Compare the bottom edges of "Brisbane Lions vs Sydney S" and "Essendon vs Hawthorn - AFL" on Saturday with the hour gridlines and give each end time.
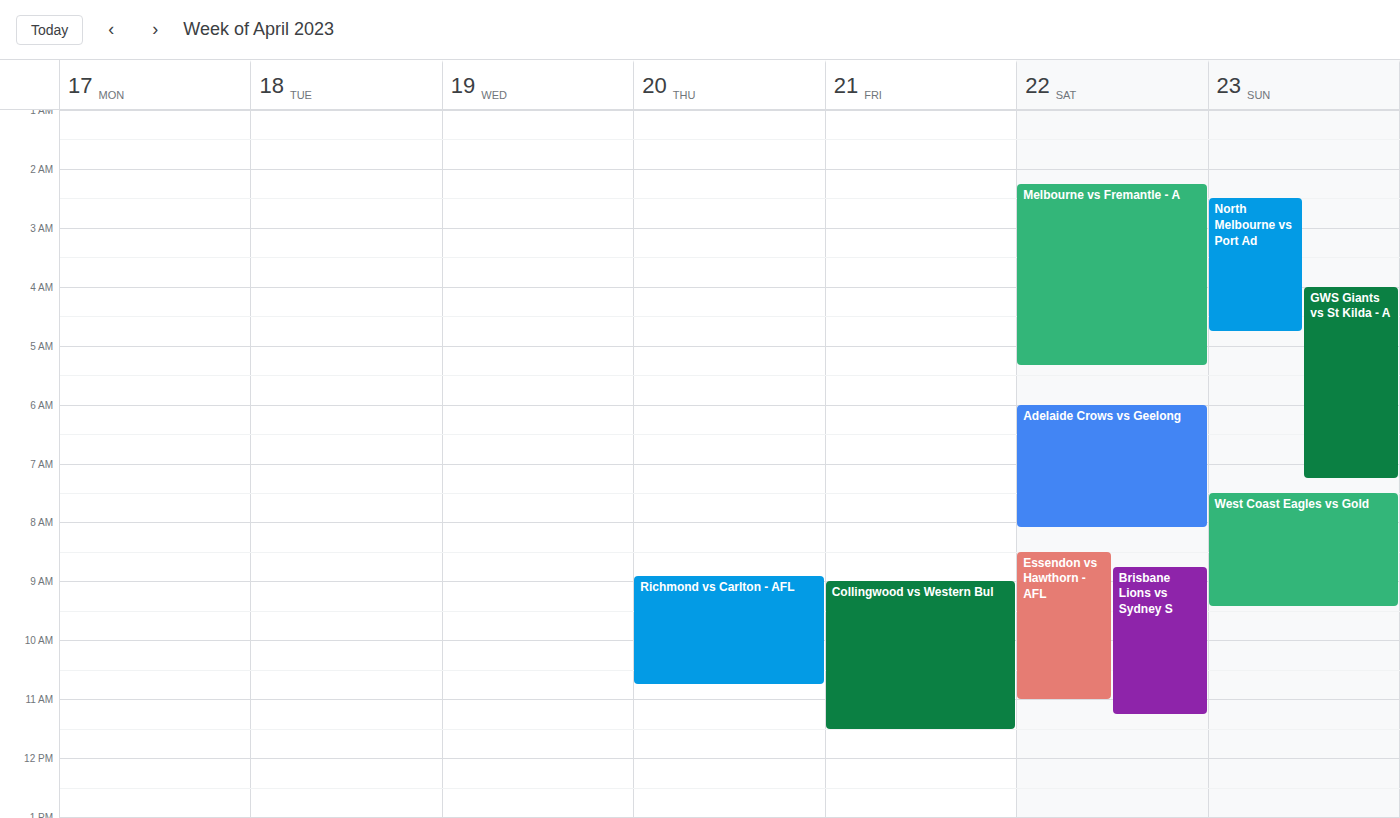
"Brisbane Lions vs Sydney S": 11:15 AM, neither: a quarter of the way from the 11 AM line to the 12 PM line. "Essendon vs Hawthorn - AFL": 11:00 AM, exactly on the 11 AM line.